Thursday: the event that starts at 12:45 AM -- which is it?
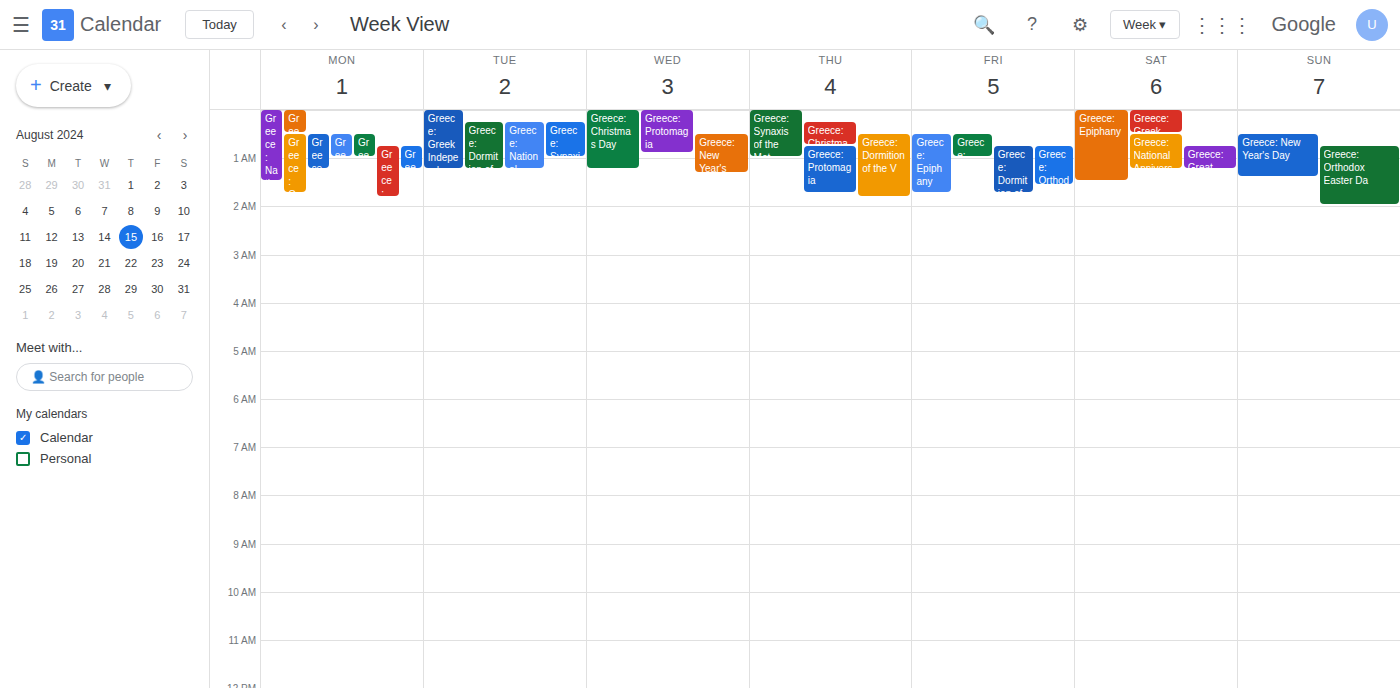
"Greece: Protomagia"